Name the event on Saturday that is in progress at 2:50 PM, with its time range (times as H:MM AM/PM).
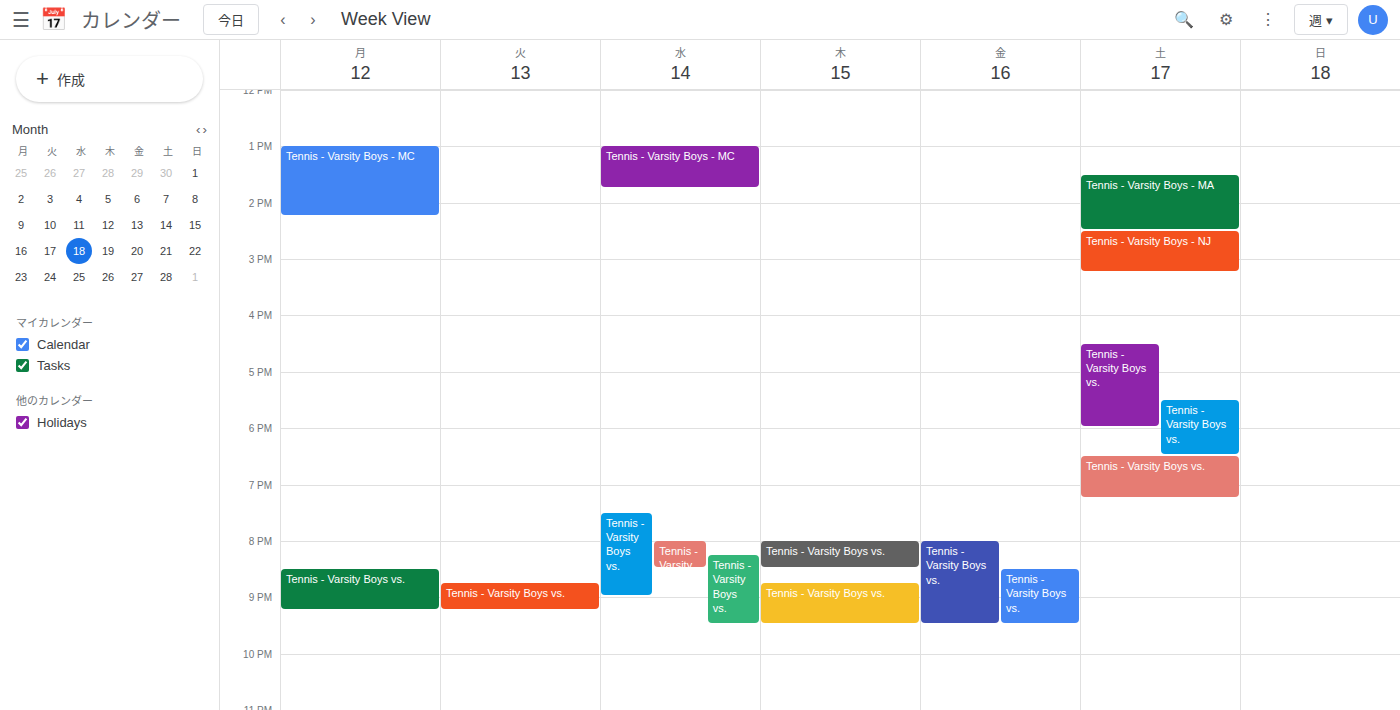
"Tennis - Varsity Boys - NJ", 2:30 PM to 3:15 PM